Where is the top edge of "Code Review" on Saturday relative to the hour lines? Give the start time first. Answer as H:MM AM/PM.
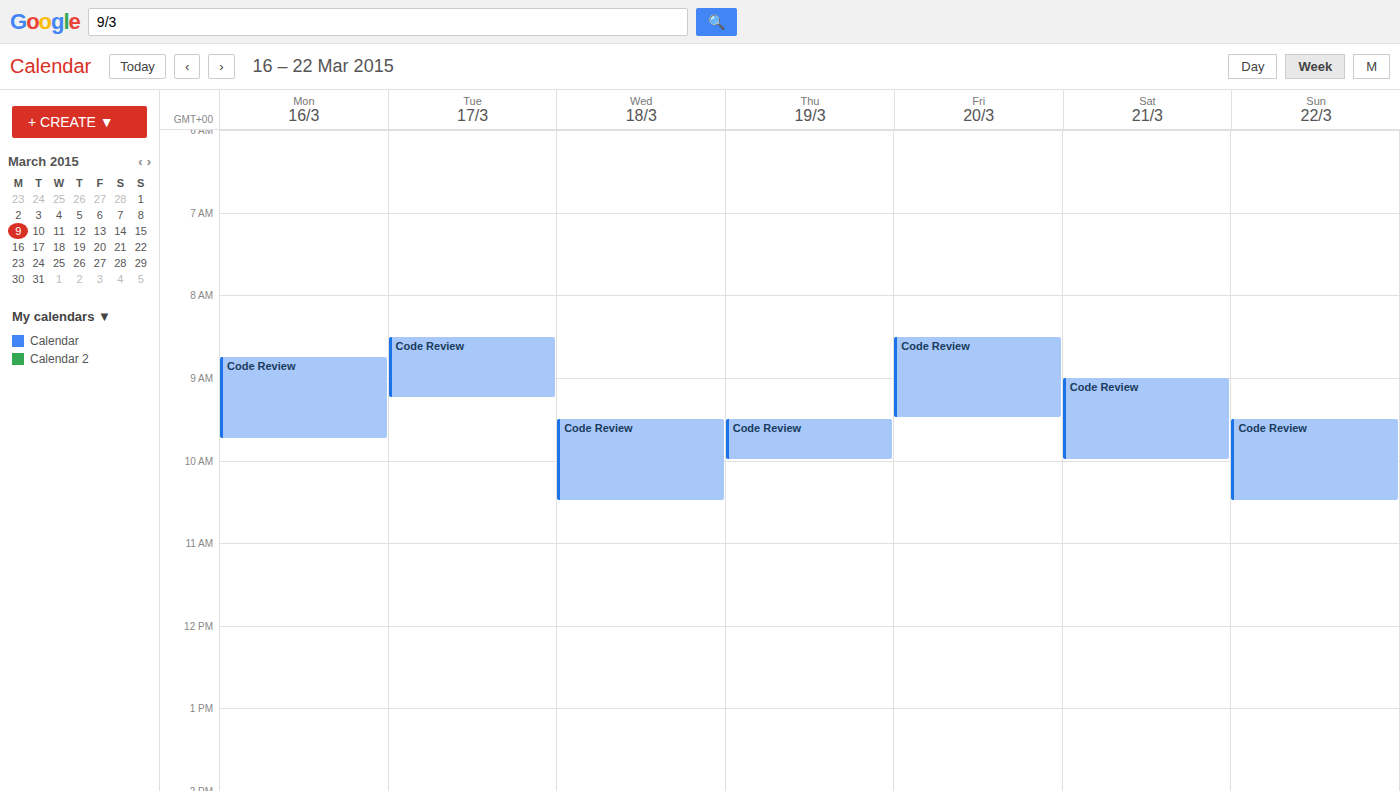
9:00 AM -- exactly on the 9 AM line.